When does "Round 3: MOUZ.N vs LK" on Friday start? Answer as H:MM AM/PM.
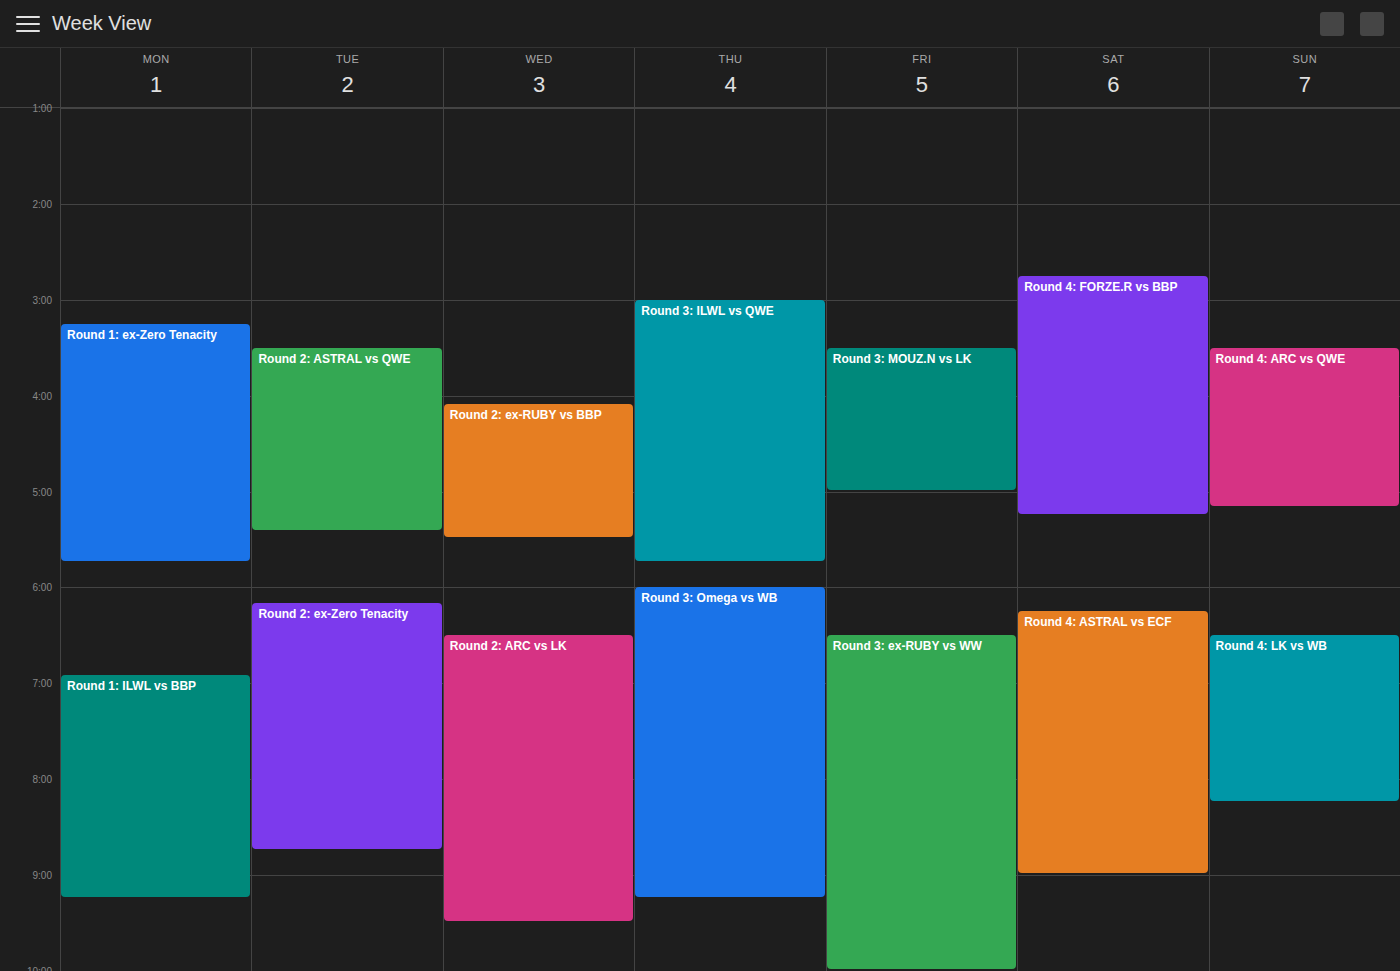
3:30 PM